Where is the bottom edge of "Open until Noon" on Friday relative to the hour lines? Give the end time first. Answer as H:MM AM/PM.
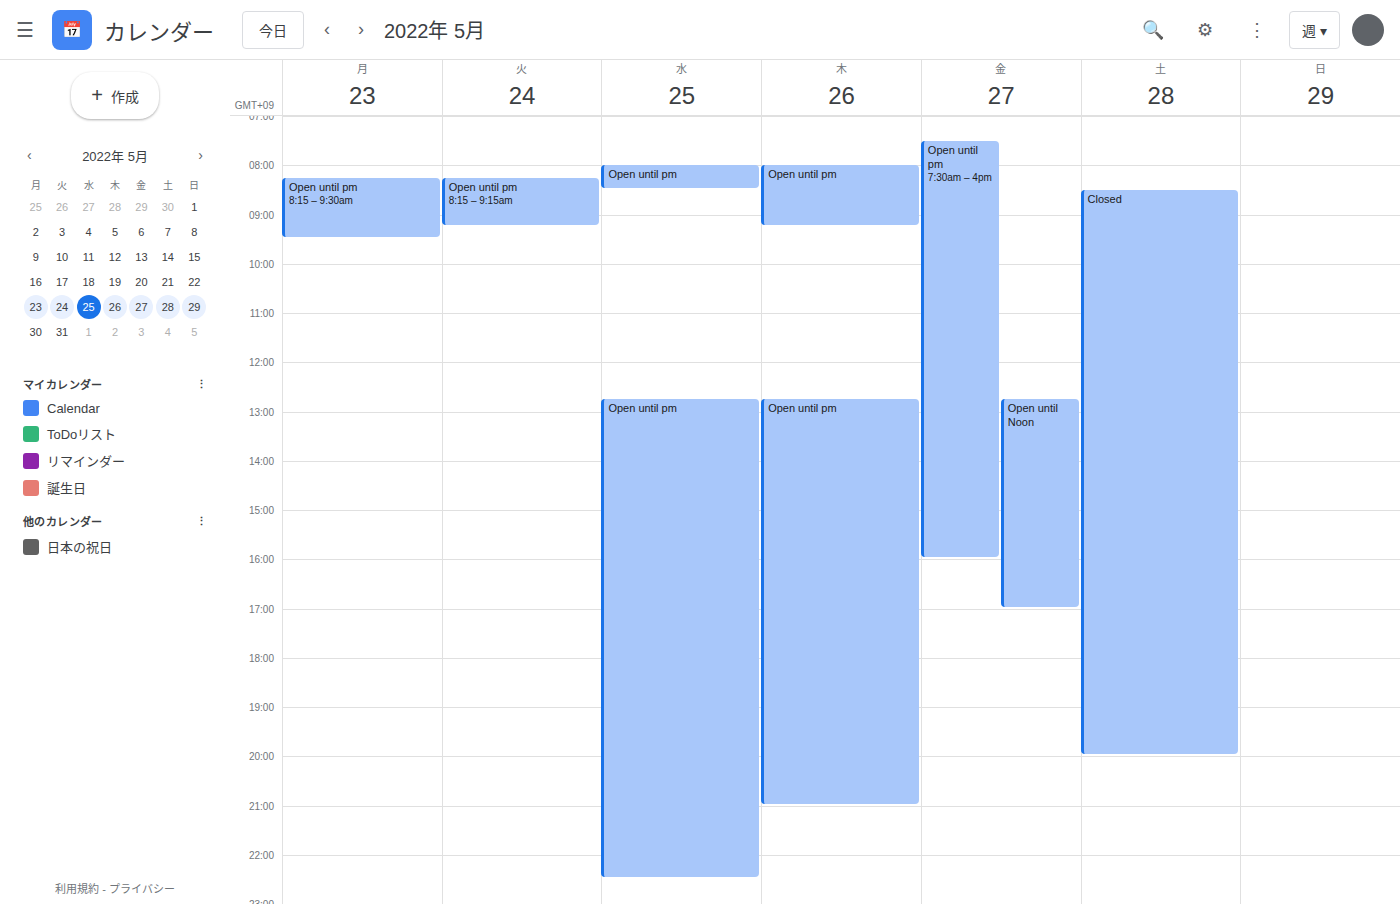
5:00 PM -- exactly on the 5 PM line.